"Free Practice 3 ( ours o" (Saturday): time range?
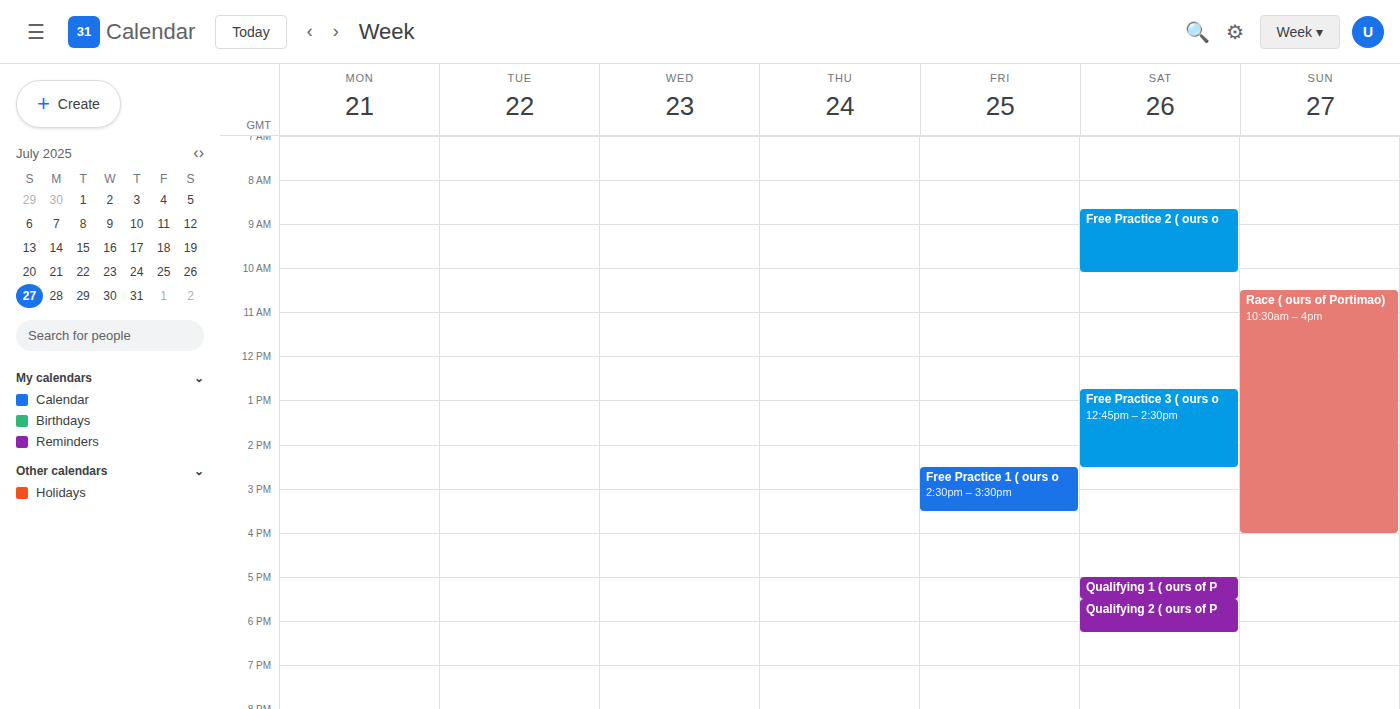
12:45 PM to 2:30 PM